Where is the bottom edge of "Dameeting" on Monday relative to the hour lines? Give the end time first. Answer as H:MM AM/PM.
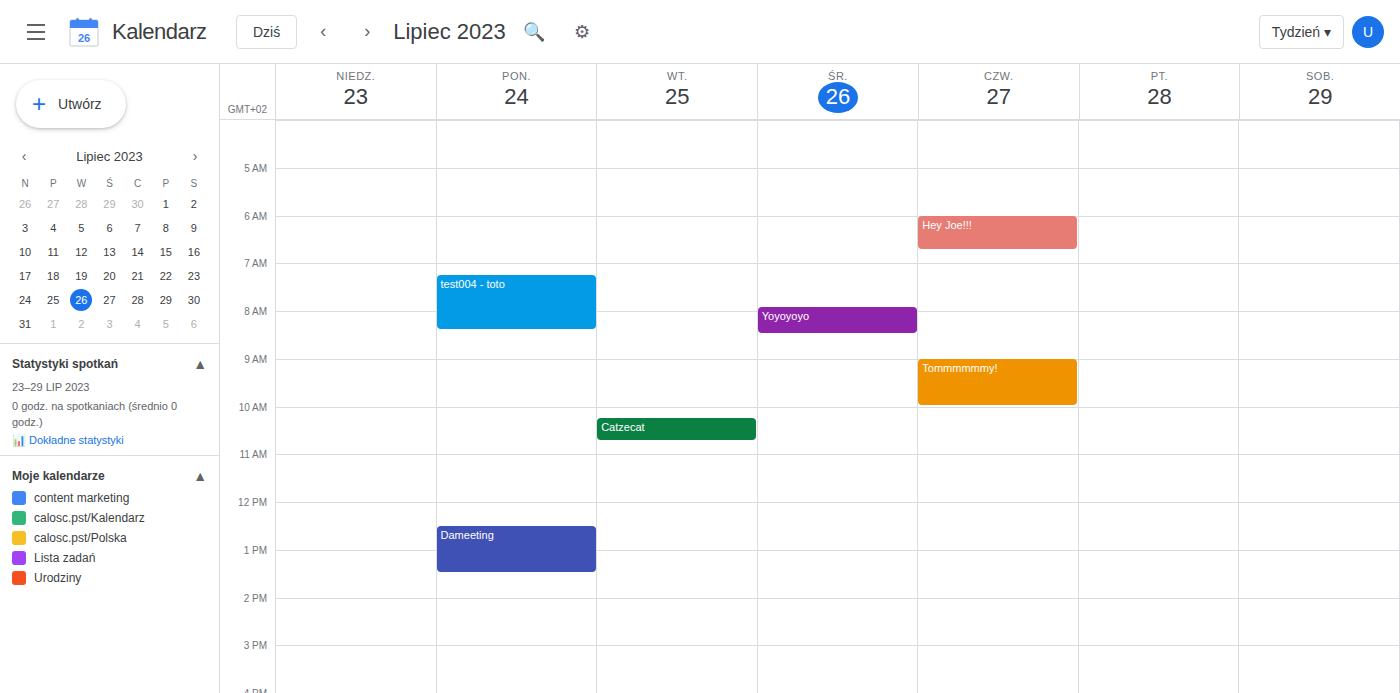
1:30 PM -- halfway between the 1 PM and 2 PM lines.